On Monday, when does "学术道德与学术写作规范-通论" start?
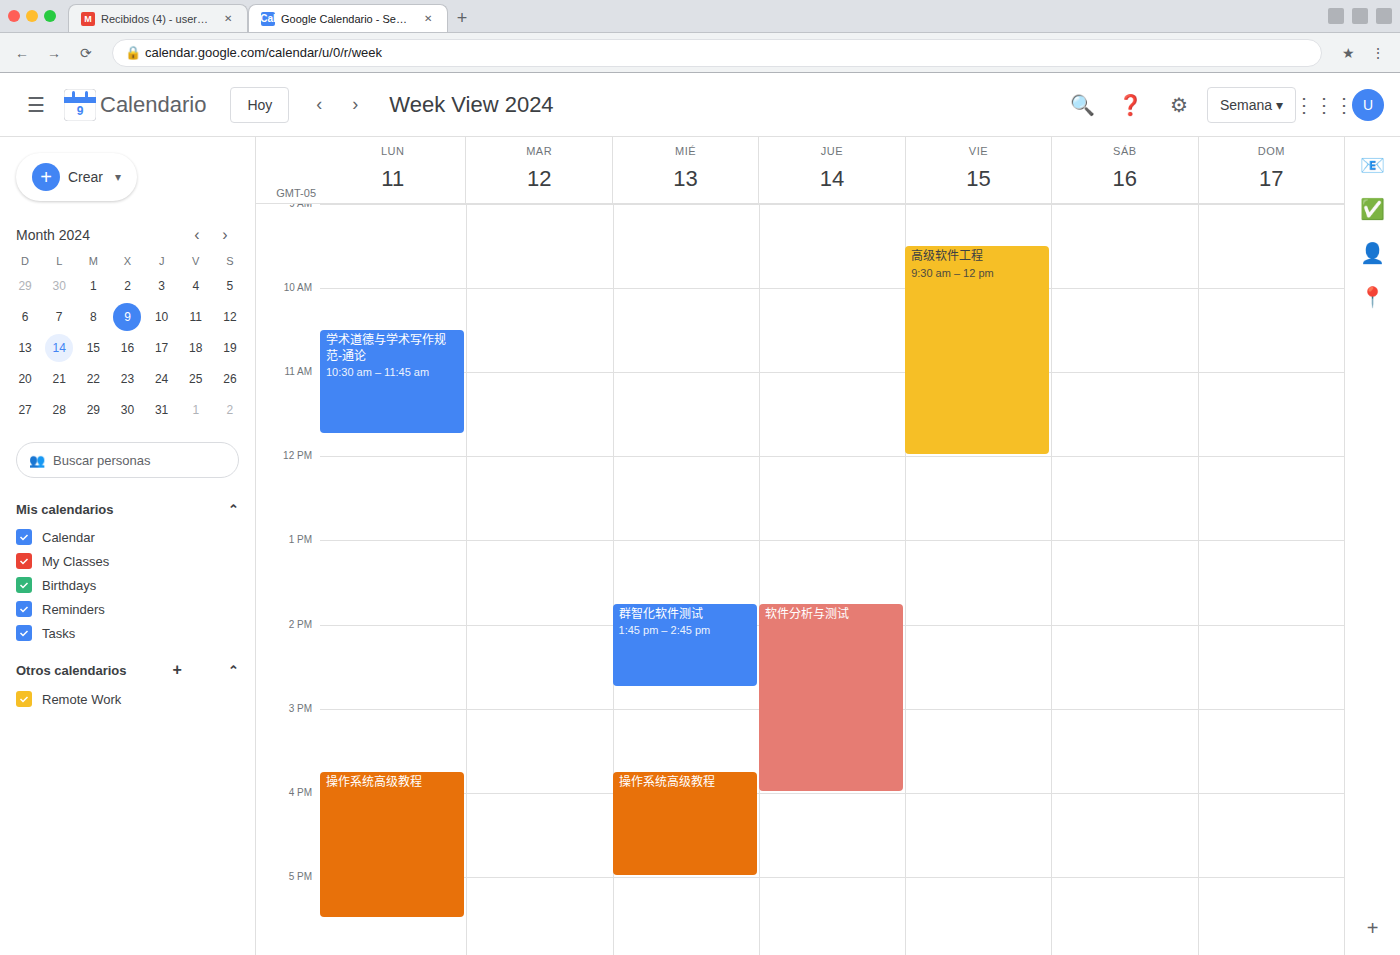
10:30 AM